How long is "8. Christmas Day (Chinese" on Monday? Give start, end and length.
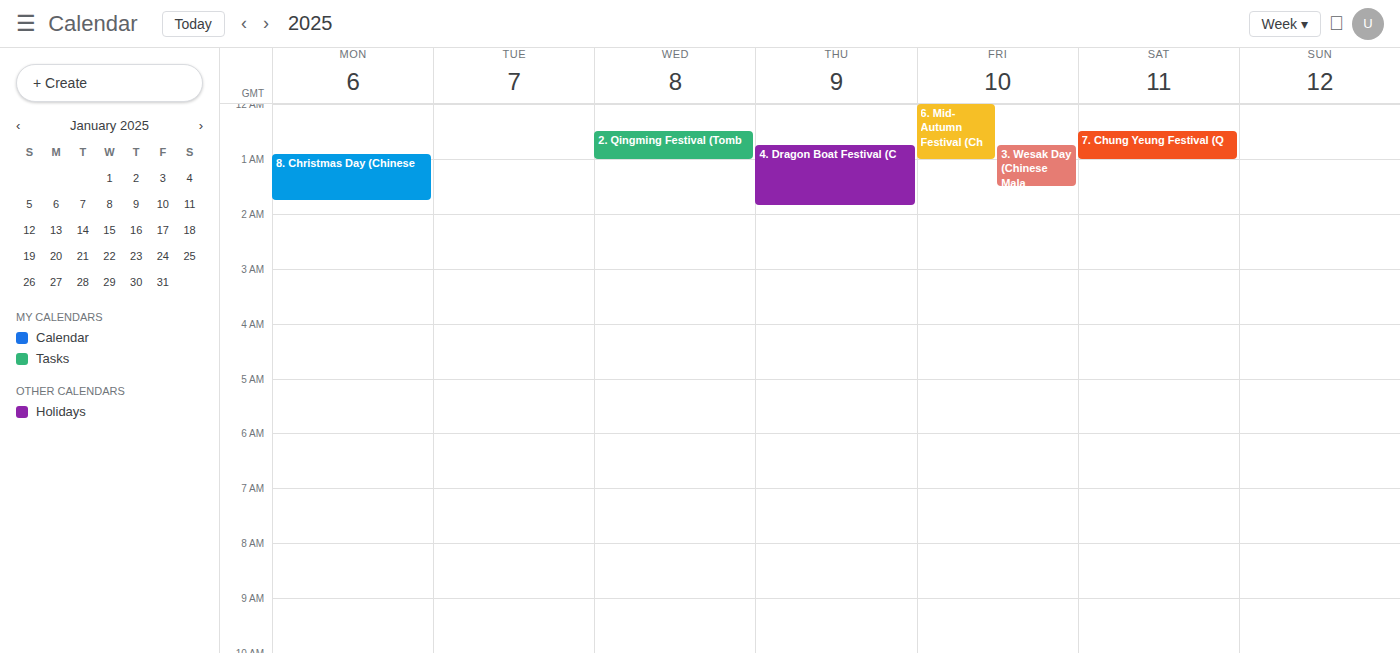
12:55 AM to 1:45 AM, 50 minutes